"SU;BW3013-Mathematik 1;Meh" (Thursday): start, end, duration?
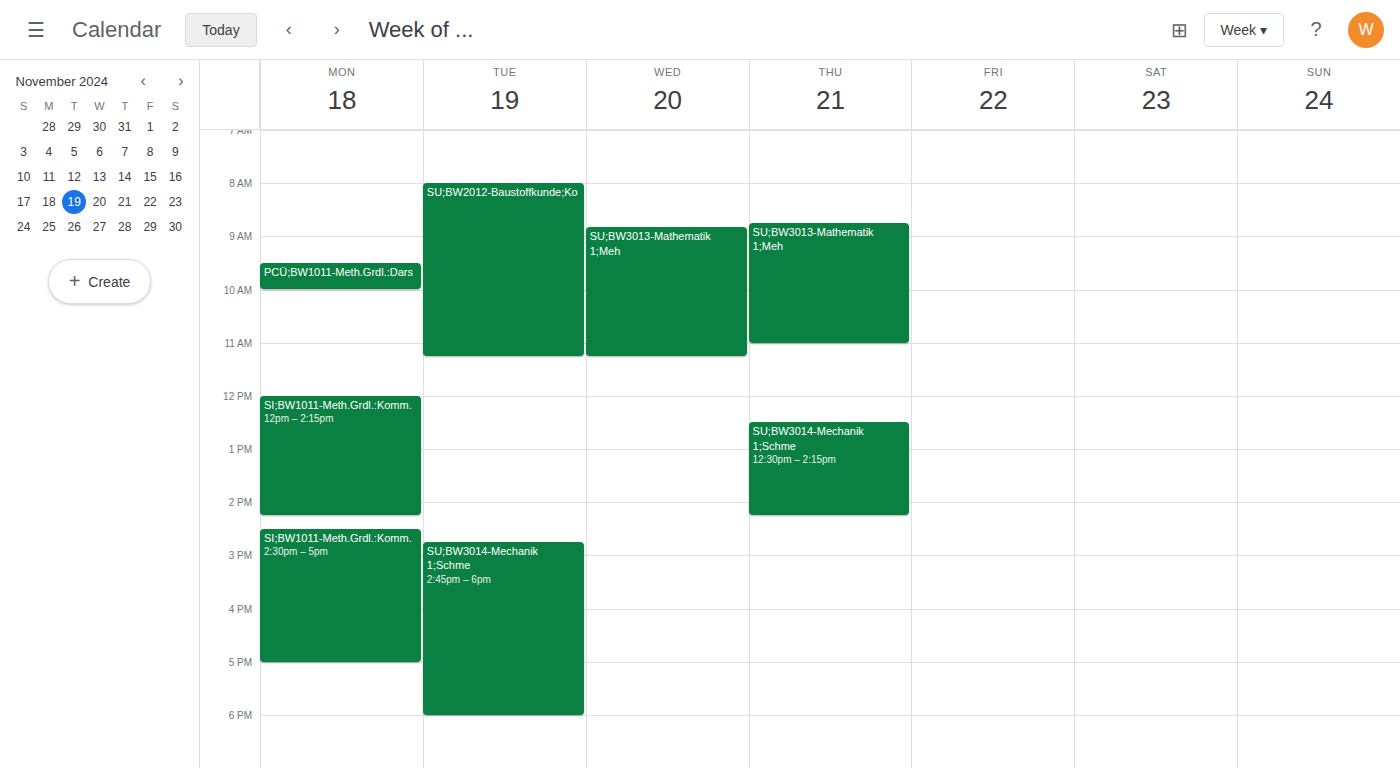
08:45 to 11:00, 2 hours 15 minutes